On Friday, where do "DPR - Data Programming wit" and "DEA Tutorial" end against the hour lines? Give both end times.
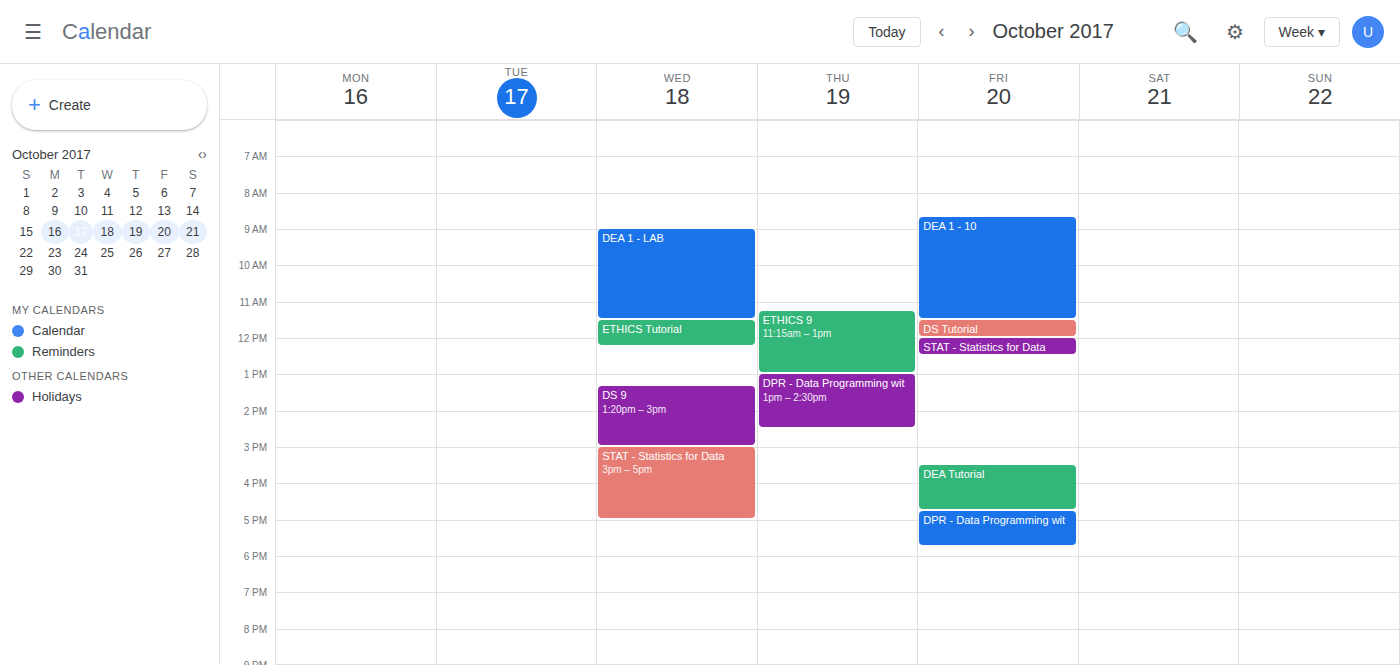
"DPR - Data Programming wit": 5:45 PM, neither: three quarters of the way from the 5 PM line to the 6 PM line. "DEA Tutorial": 4:45 PM, neither: three quarters of the way from the 4 PM line to the 5 PM line.